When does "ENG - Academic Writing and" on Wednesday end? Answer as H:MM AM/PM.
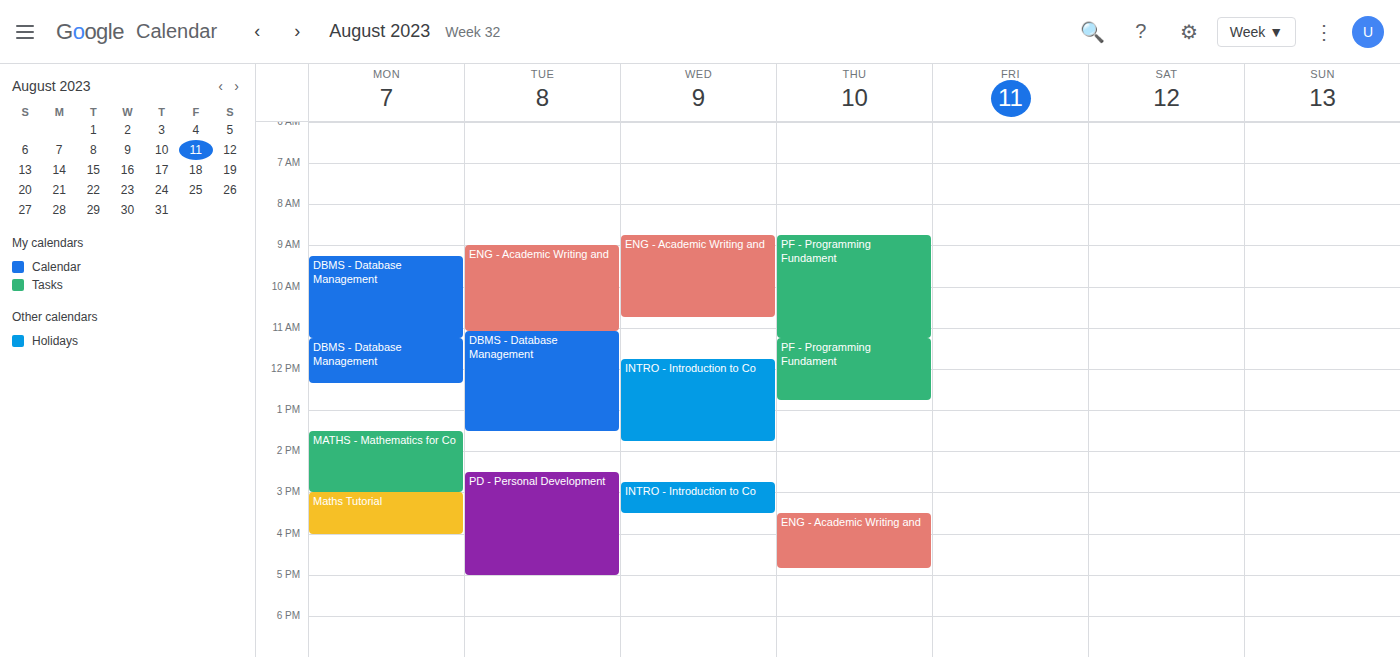
10:45 AM